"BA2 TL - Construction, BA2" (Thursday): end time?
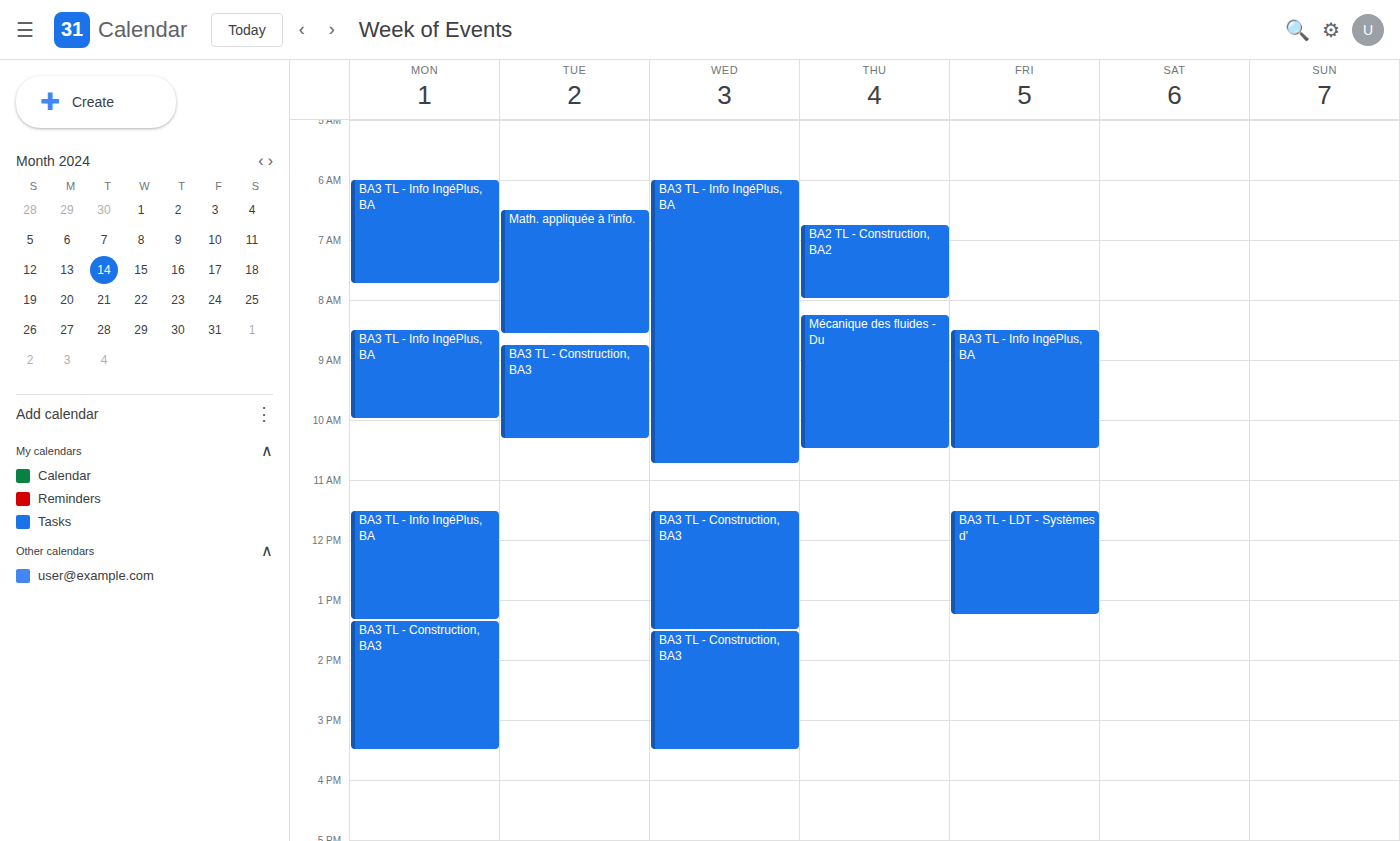
8:00 AM